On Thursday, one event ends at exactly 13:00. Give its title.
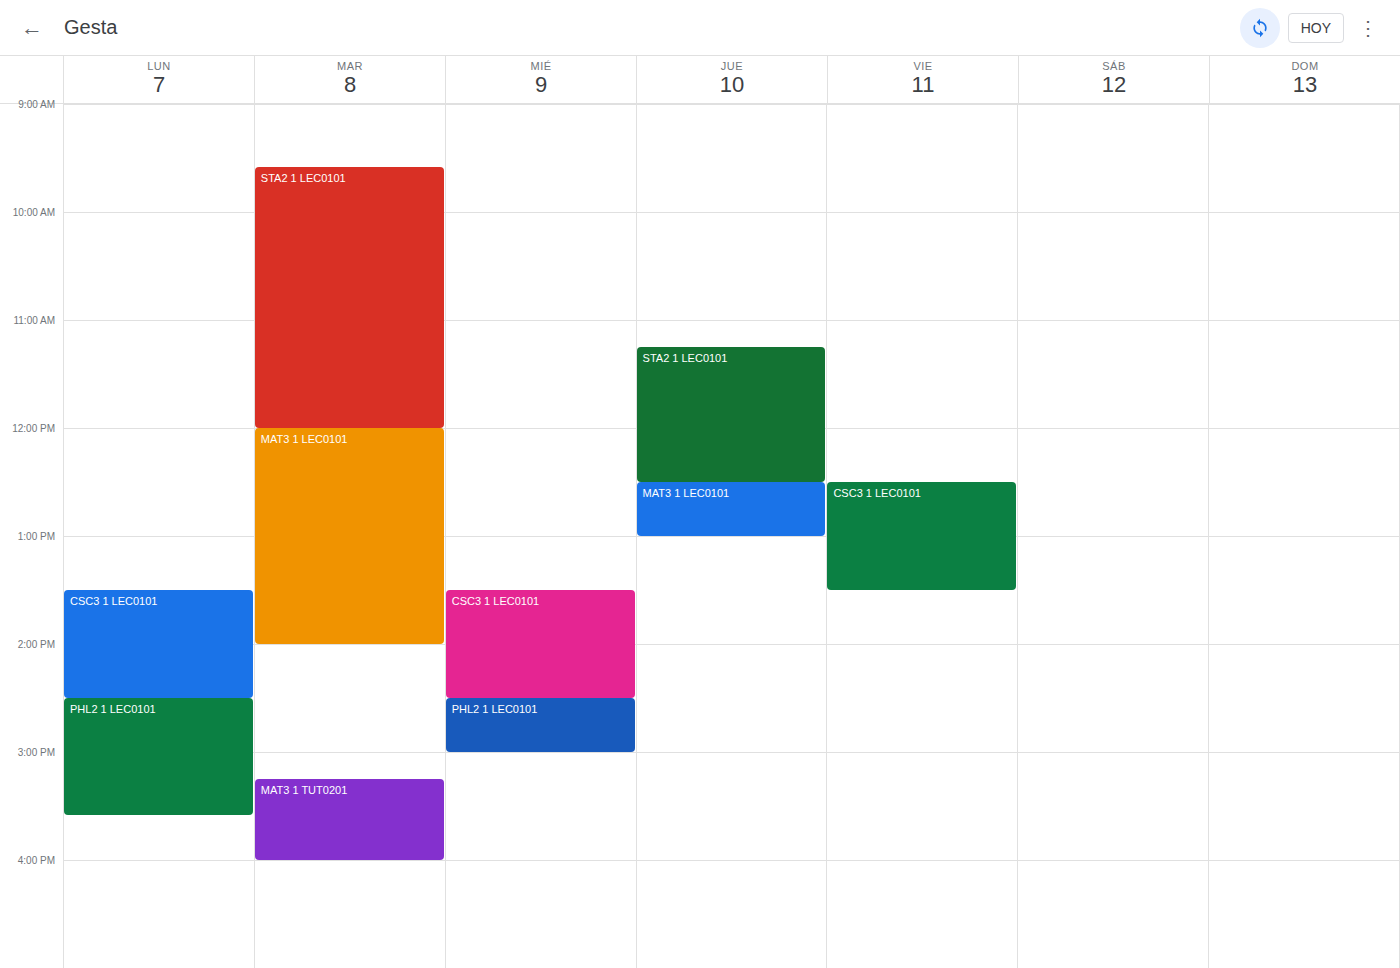
"MAT3 1 LEC0101"